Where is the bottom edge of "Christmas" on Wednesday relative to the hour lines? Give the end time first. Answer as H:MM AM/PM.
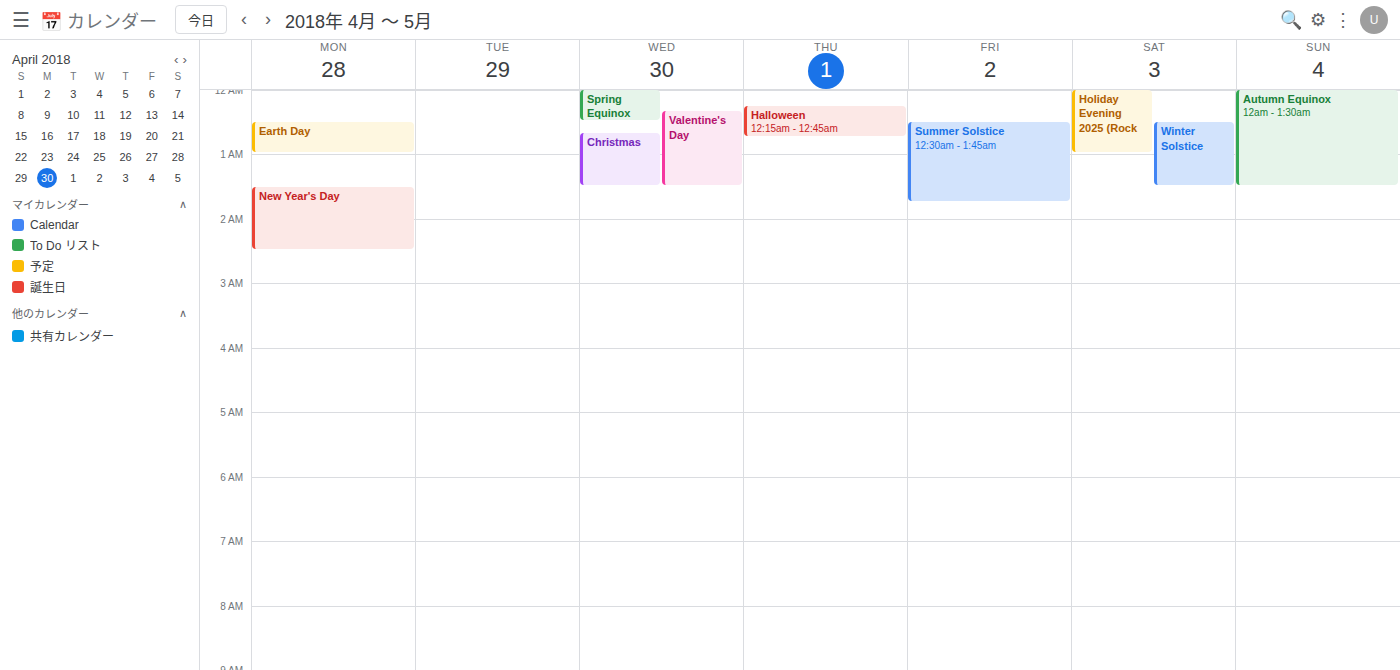
1:30 AM -- halfway between the 1 AM and 2 AM lines.